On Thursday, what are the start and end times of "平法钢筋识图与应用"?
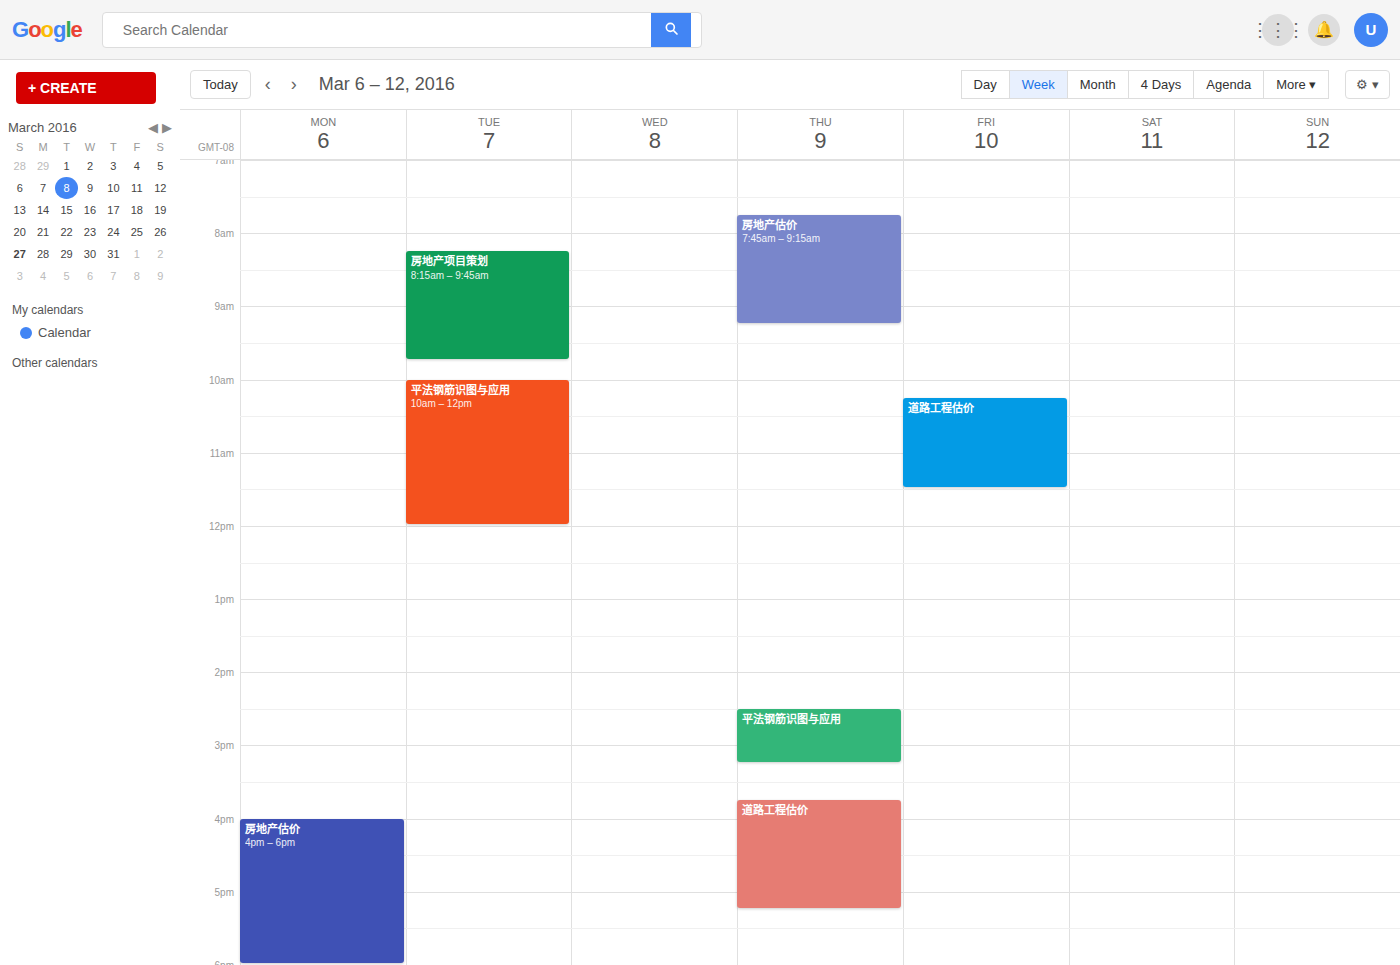
2:30 PM to 3:15 PM